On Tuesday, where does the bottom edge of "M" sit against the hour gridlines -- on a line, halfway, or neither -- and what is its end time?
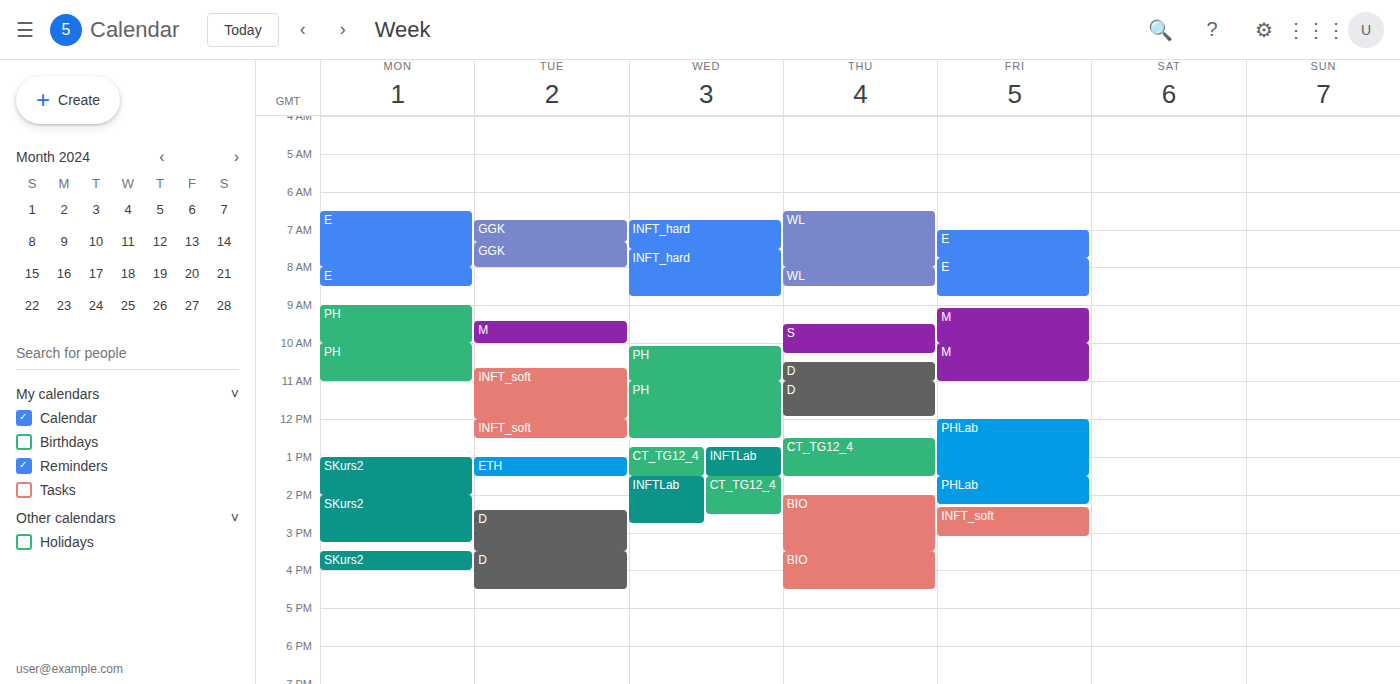
10:00 AM -- exactly on the 10 AM line.